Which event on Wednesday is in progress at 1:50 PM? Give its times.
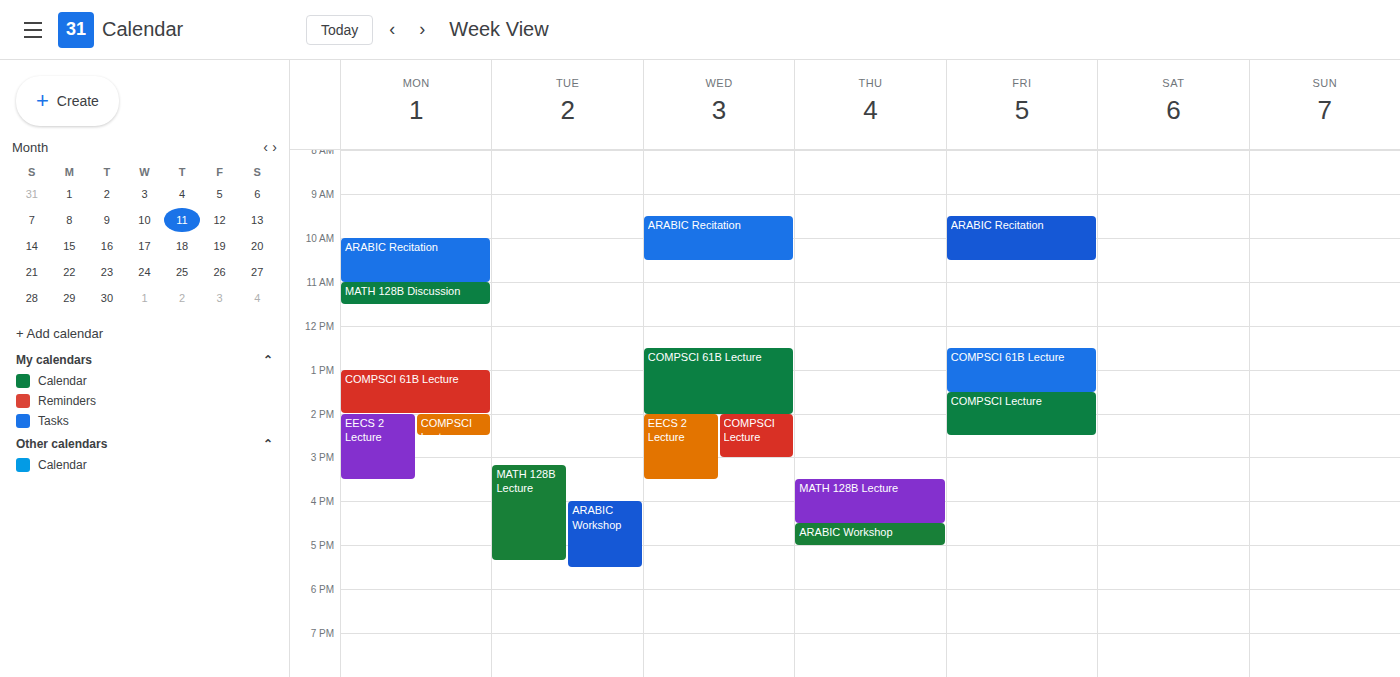
"COMPSCI 61B Lecture", 12:30 PM to 2:00 PM